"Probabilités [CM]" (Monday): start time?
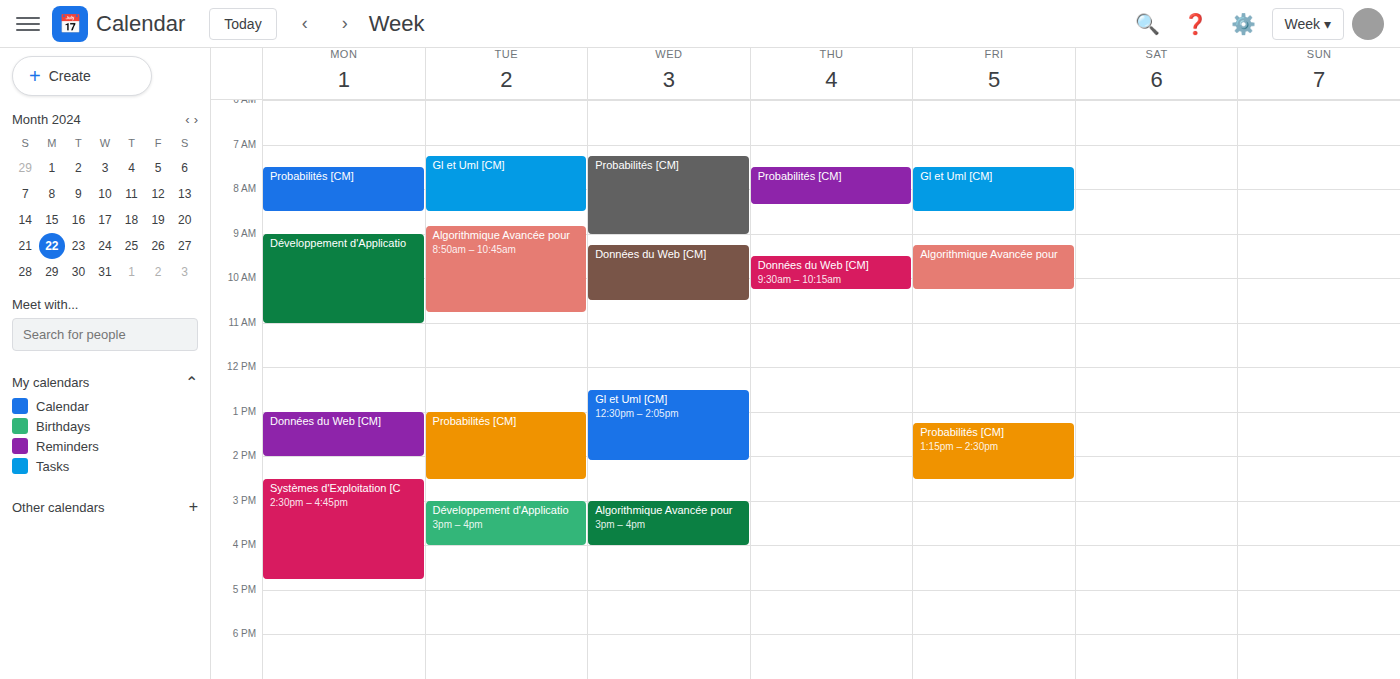
07:30